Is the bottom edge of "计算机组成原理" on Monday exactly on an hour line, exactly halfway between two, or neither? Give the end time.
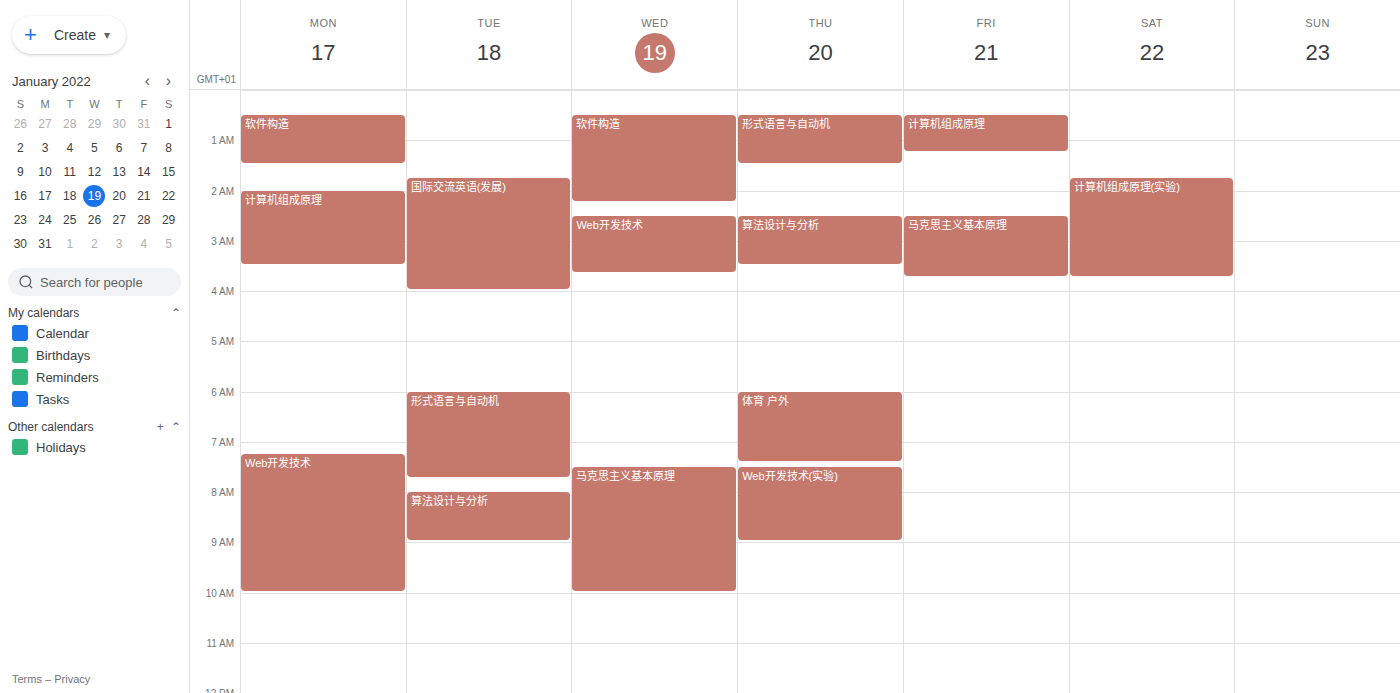
3:30 AM -- halfway between the 3 AM and 4 AM lines.